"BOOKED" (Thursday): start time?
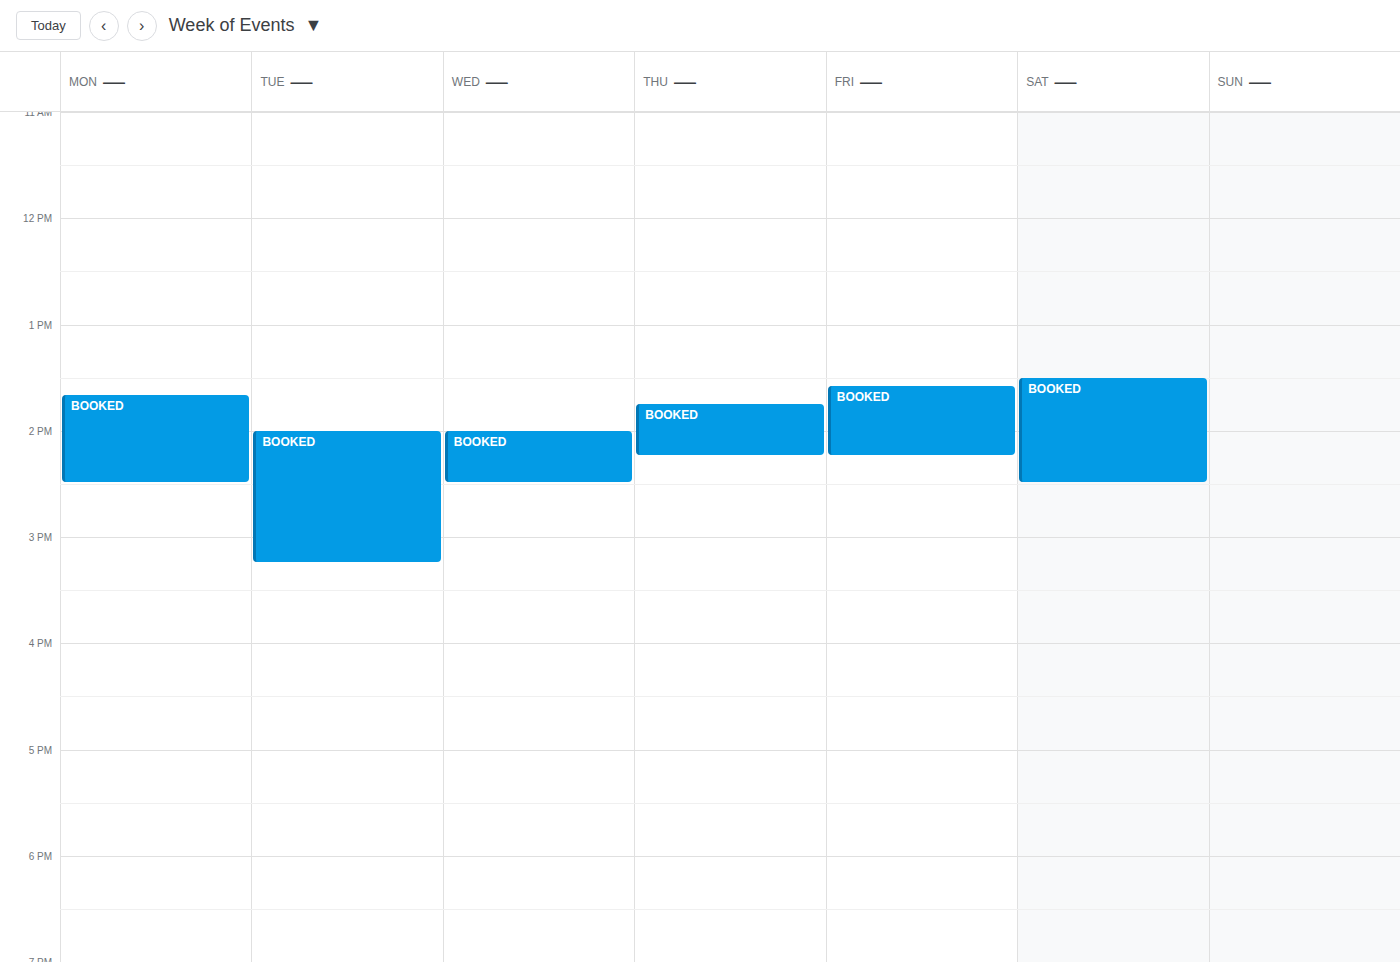
1:45 PM